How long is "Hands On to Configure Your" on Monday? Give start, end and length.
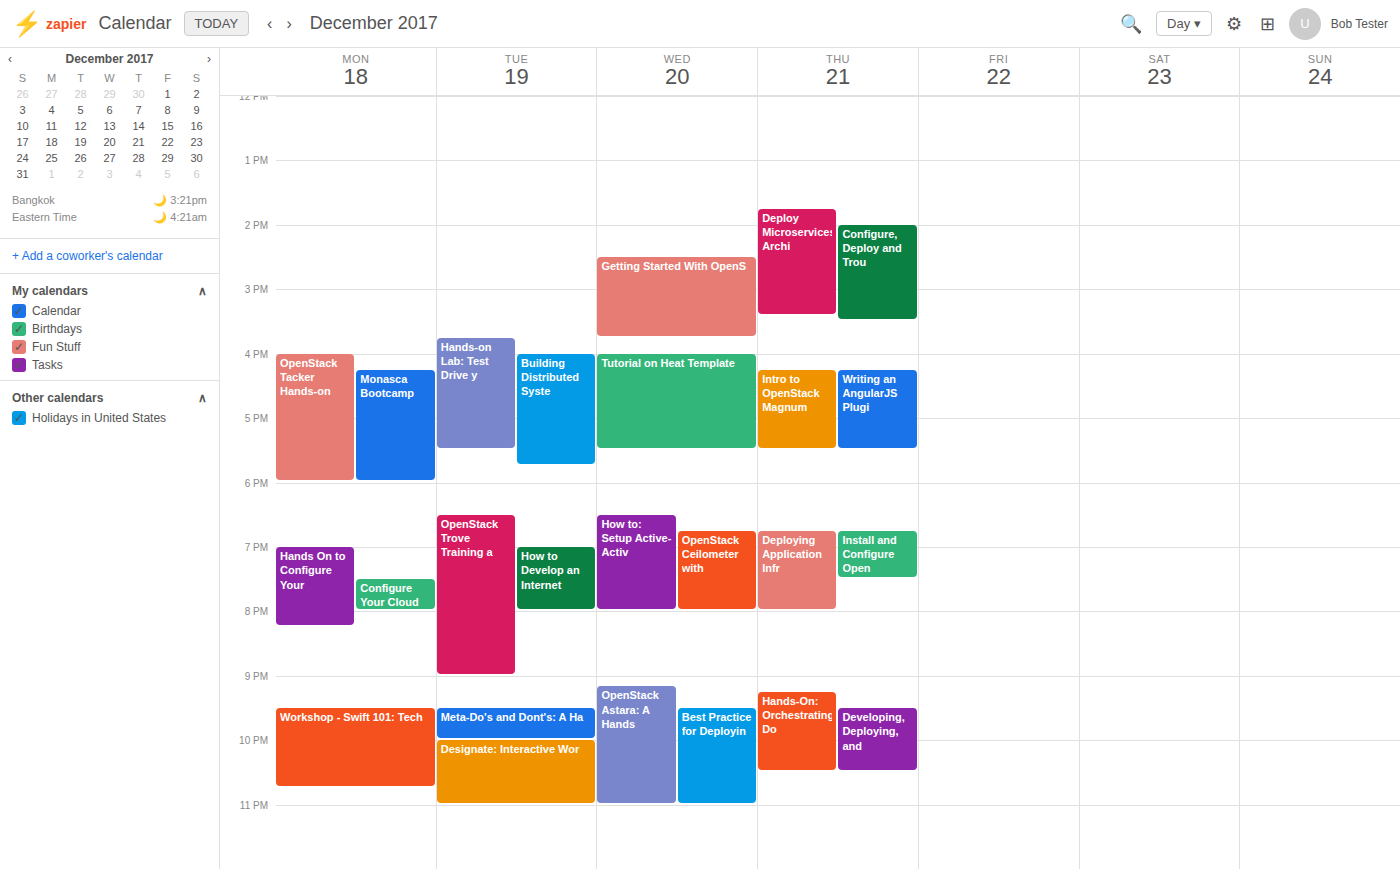
7:00 PM to 8:15 PM, 1 hour 15 minutes